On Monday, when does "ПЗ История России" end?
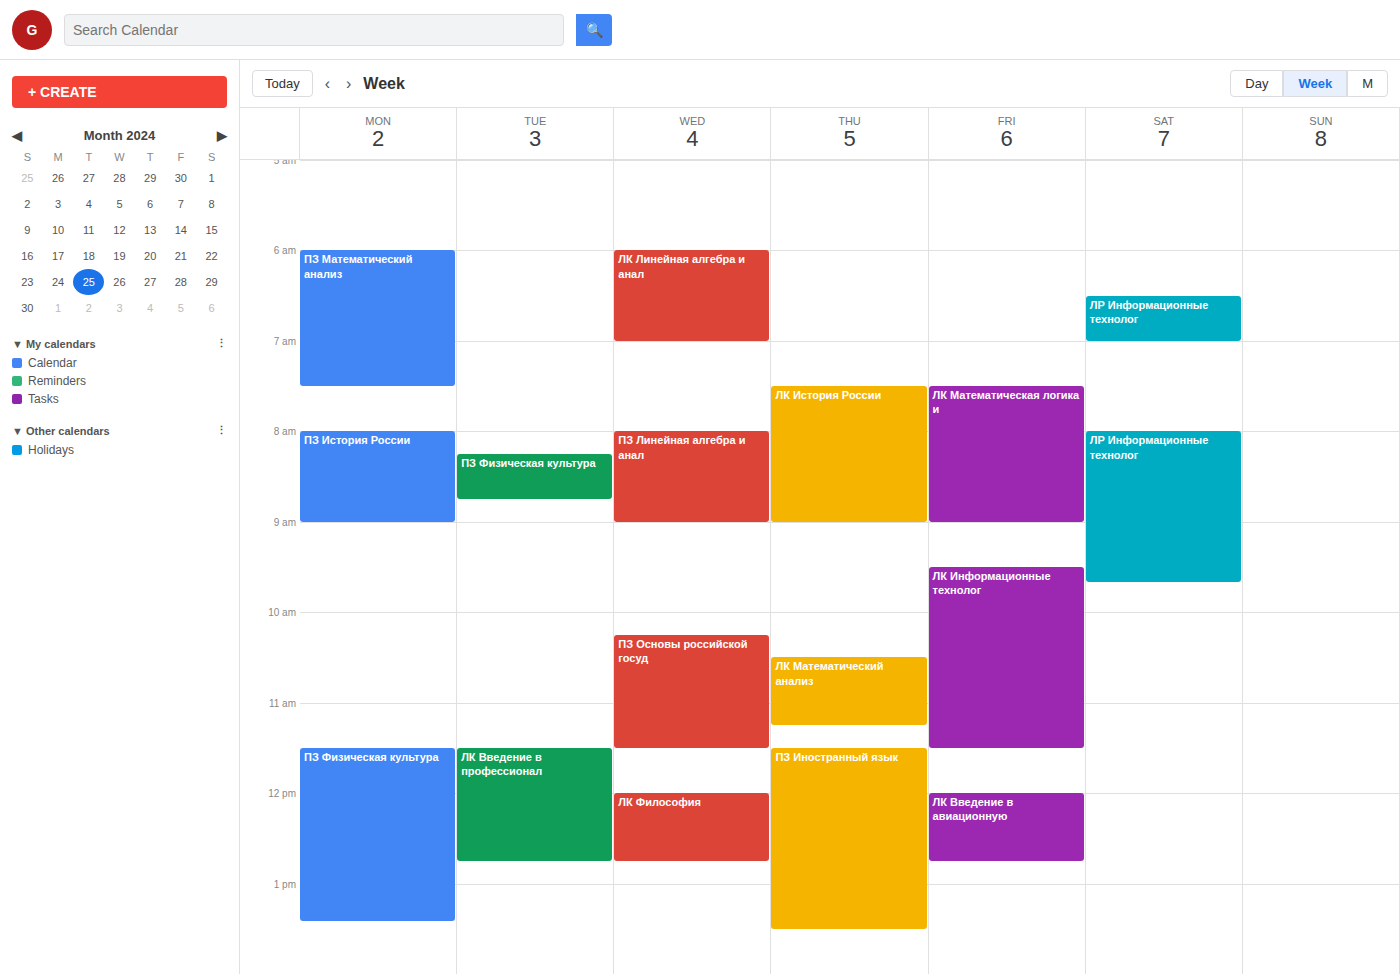
09:00